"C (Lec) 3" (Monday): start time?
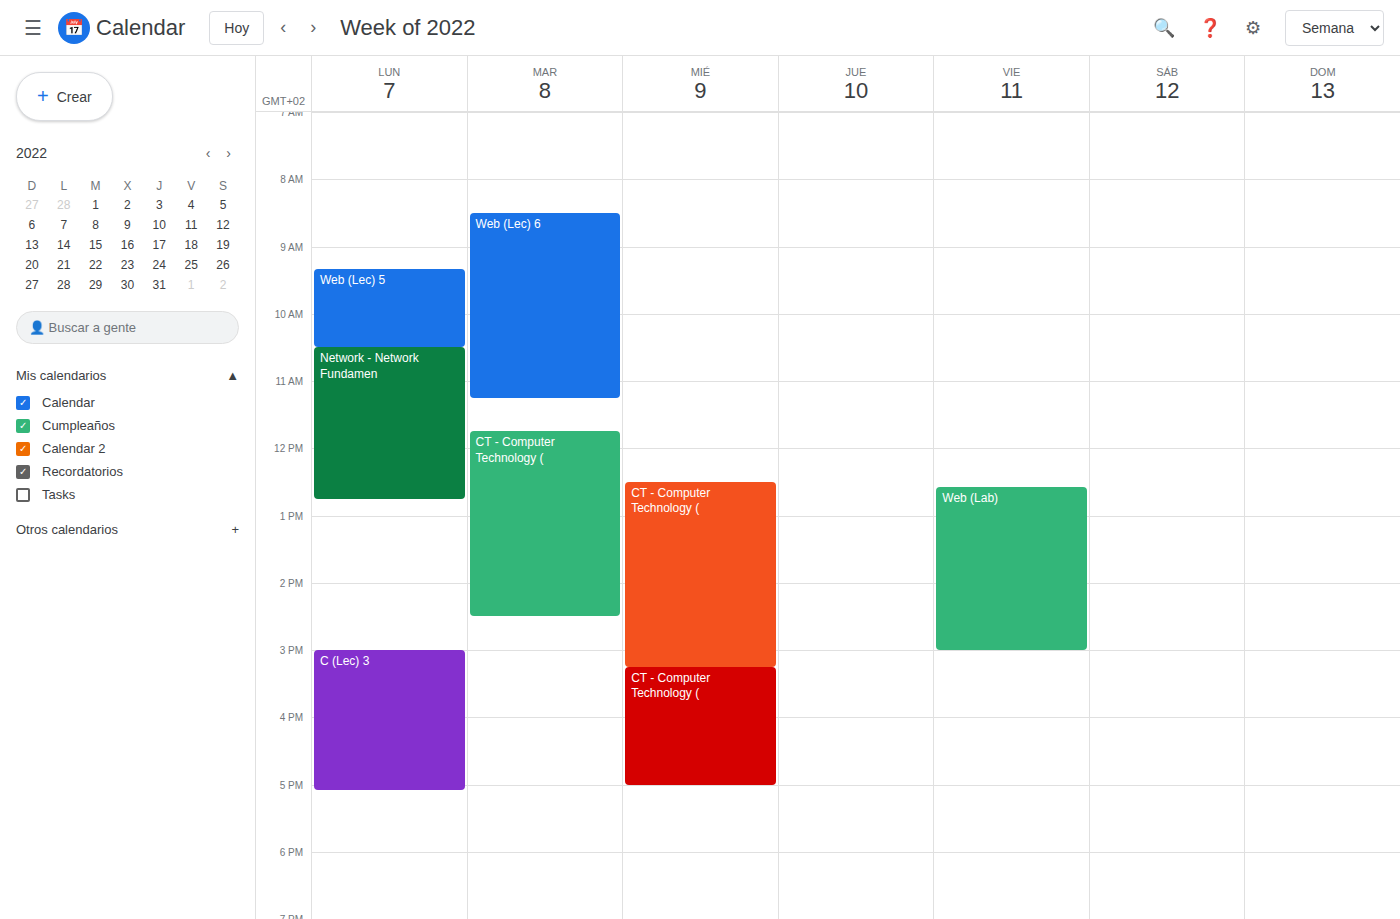
3:00 PM